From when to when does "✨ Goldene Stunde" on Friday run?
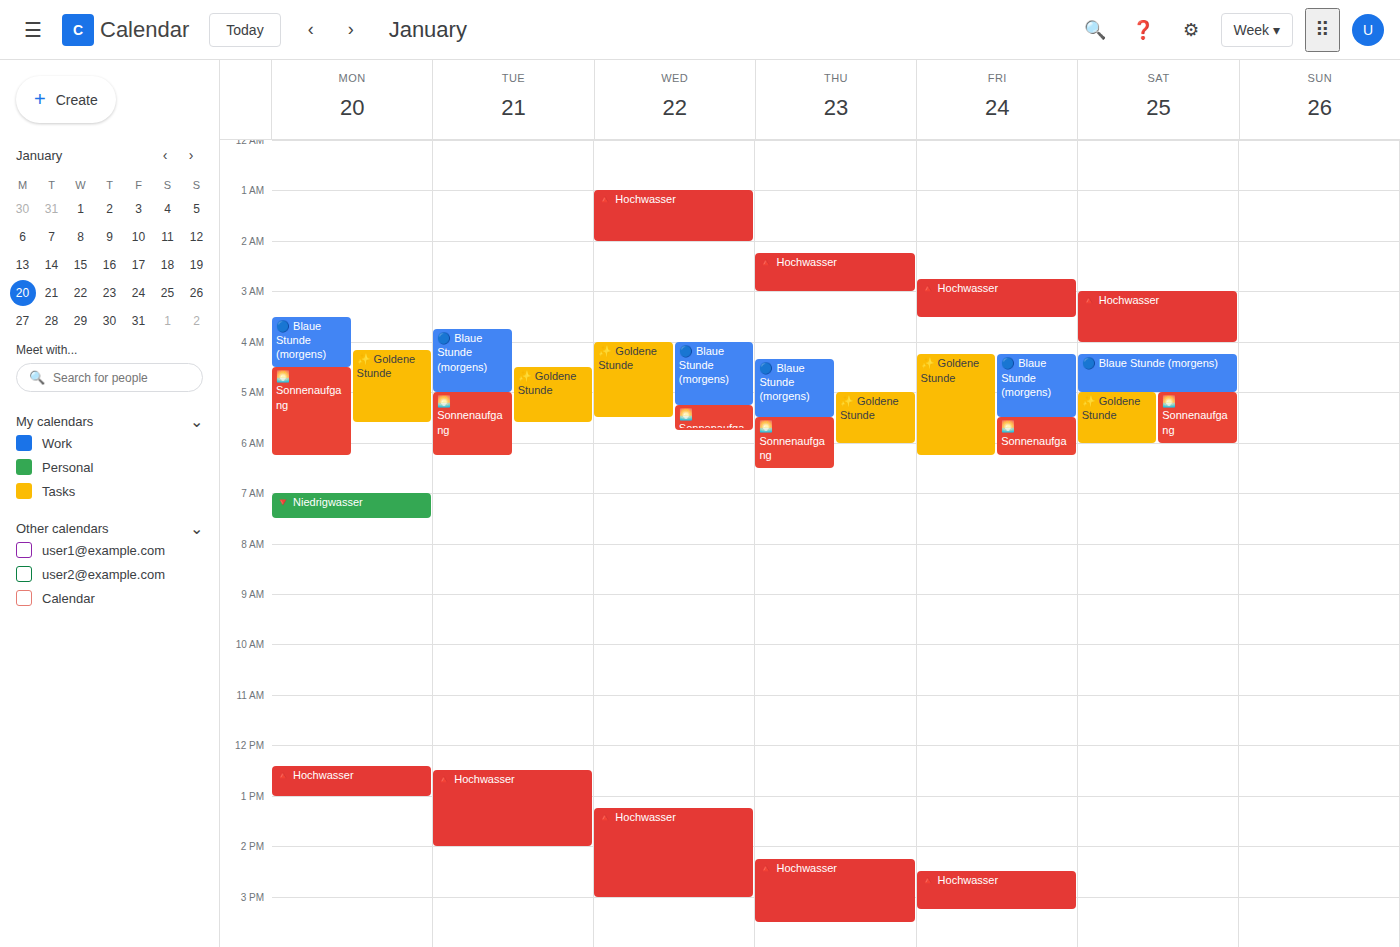
4:15 AM to 6:15 AM